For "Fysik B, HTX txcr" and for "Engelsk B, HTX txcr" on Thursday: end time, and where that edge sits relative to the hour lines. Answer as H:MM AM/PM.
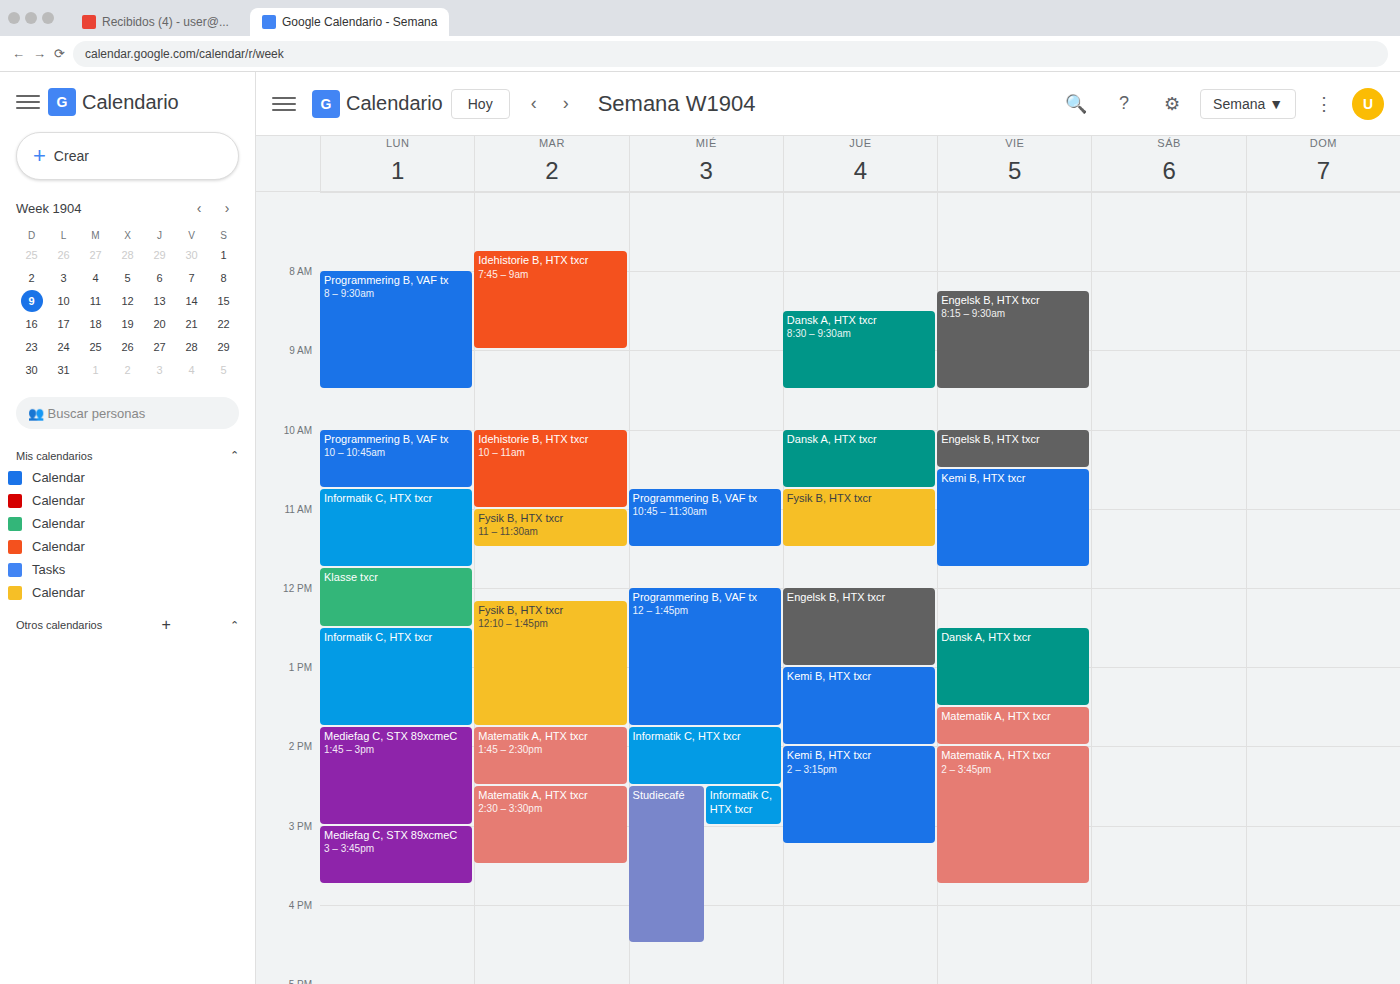
"Fysik B, HTX txcr": 11:30 AM, halfway between the 11 AM and 12 PM lines. "Engelsk B, HTX txcr": 1:00 PM, exactly on the 1 PM line.